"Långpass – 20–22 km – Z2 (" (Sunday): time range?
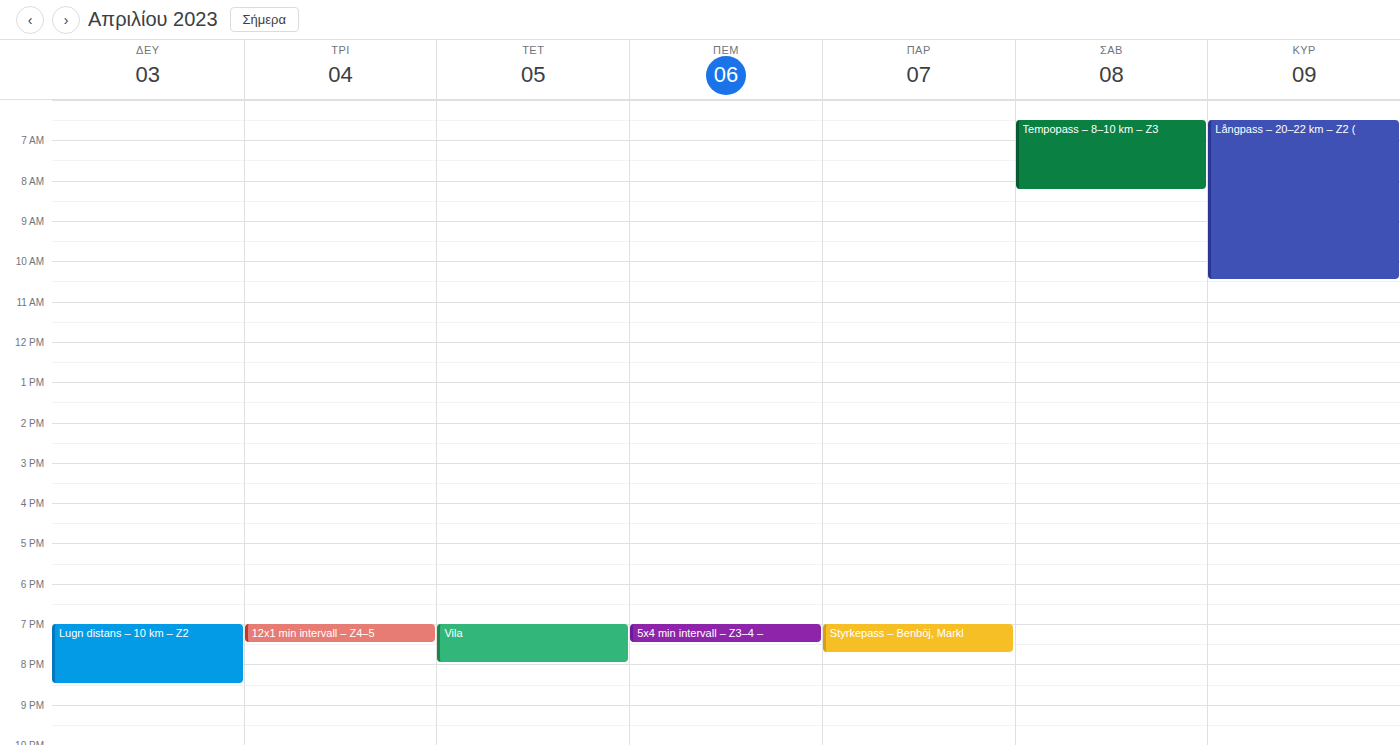
6:30 AM to 10:30 AM